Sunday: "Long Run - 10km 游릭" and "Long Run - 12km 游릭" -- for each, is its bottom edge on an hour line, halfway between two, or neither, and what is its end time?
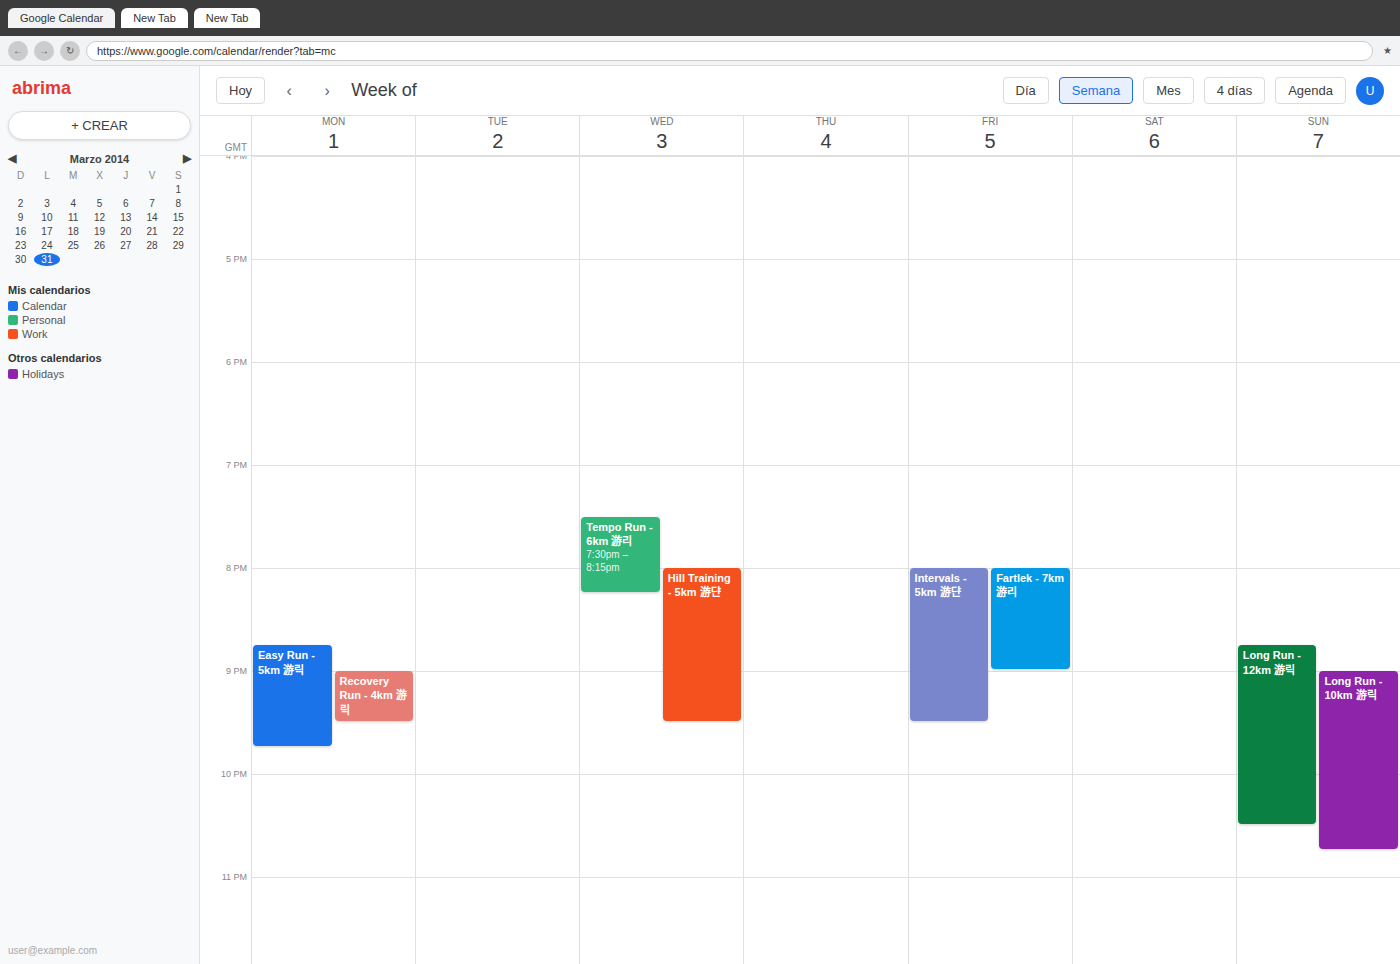
"Long Run - 10km 游릭": 10:45 PM, neither: three quarters of the way from the 10 PM line to the 11 PM line. "Long Run - 12km 游릭": 10:30 PM, halfway between the 10 PM and 11 PM lines.